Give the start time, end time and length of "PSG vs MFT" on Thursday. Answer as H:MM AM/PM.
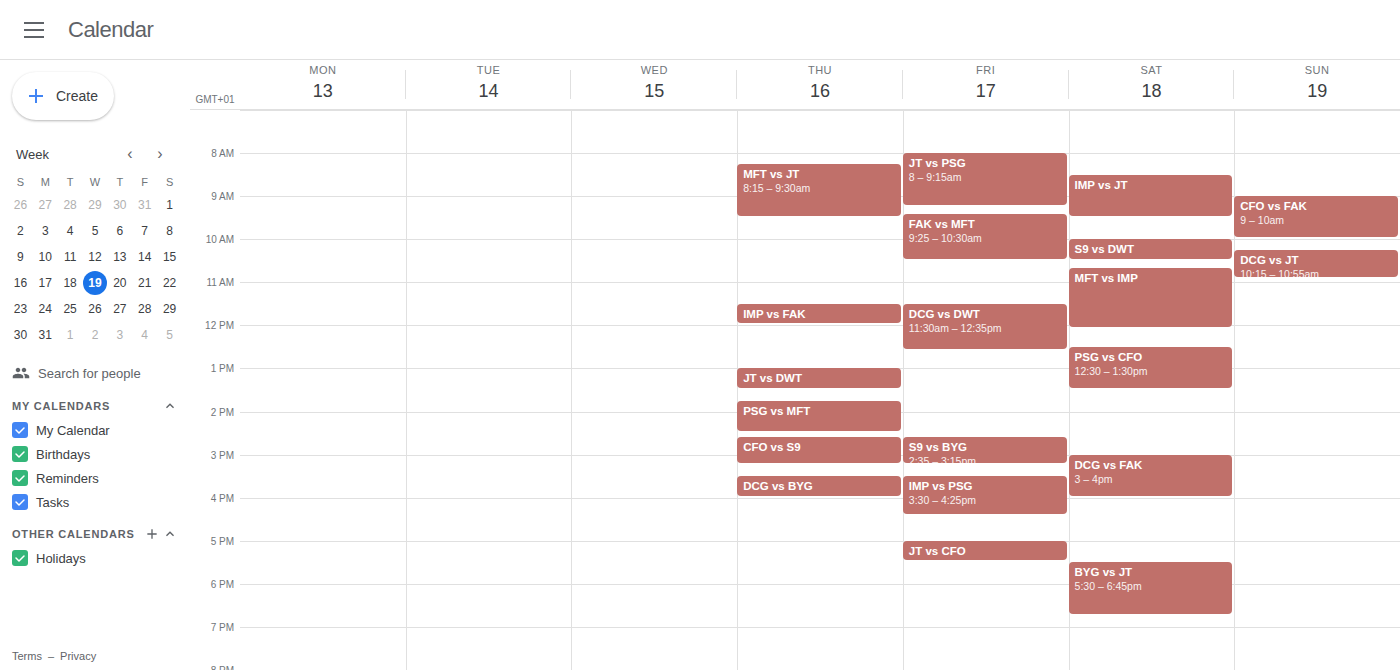
1:45 PM to 2:30 PM, 45 minutes